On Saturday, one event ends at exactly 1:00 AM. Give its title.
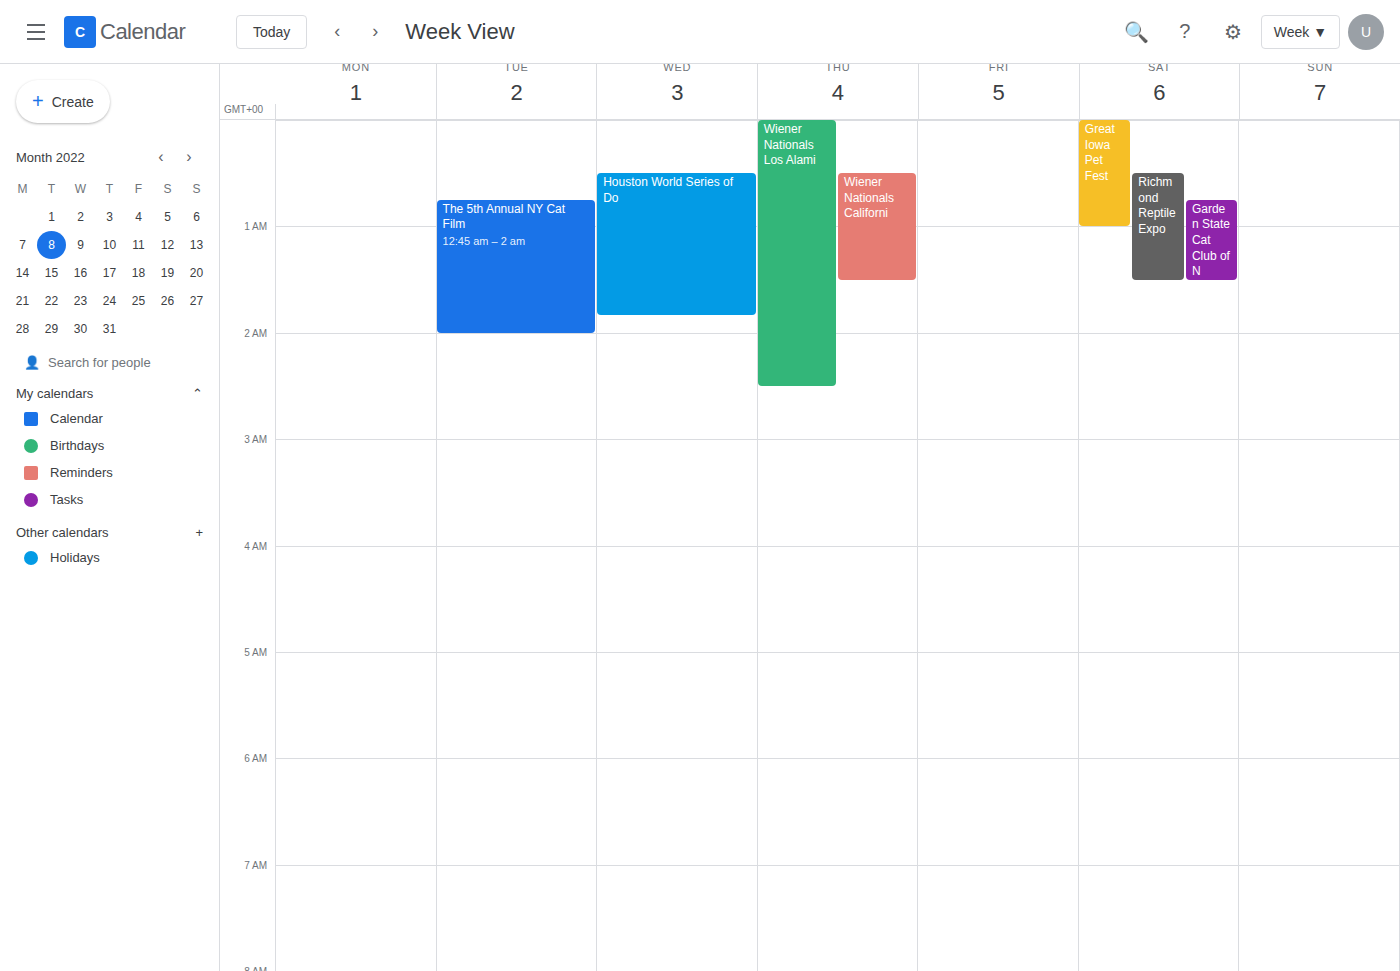
"Great Iowa Pet Fest"